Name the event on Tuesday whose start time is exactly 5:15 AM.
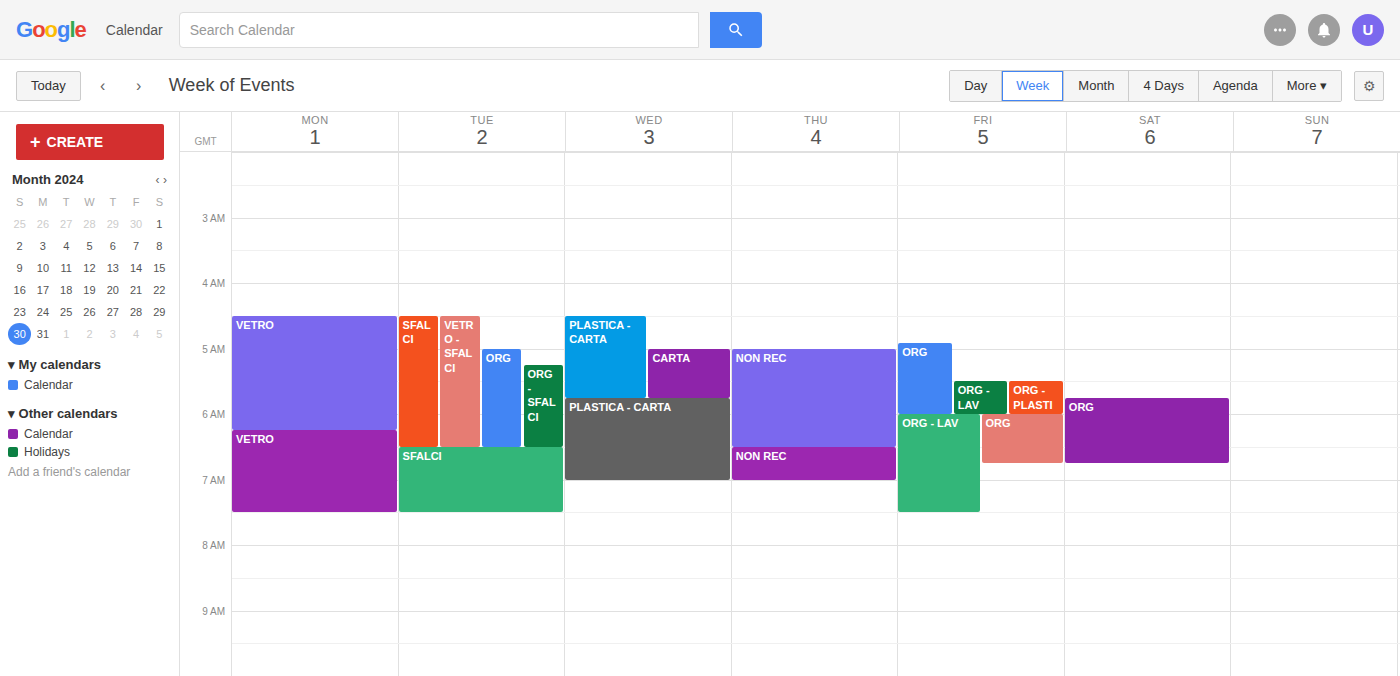
"ORG - SFALCI"